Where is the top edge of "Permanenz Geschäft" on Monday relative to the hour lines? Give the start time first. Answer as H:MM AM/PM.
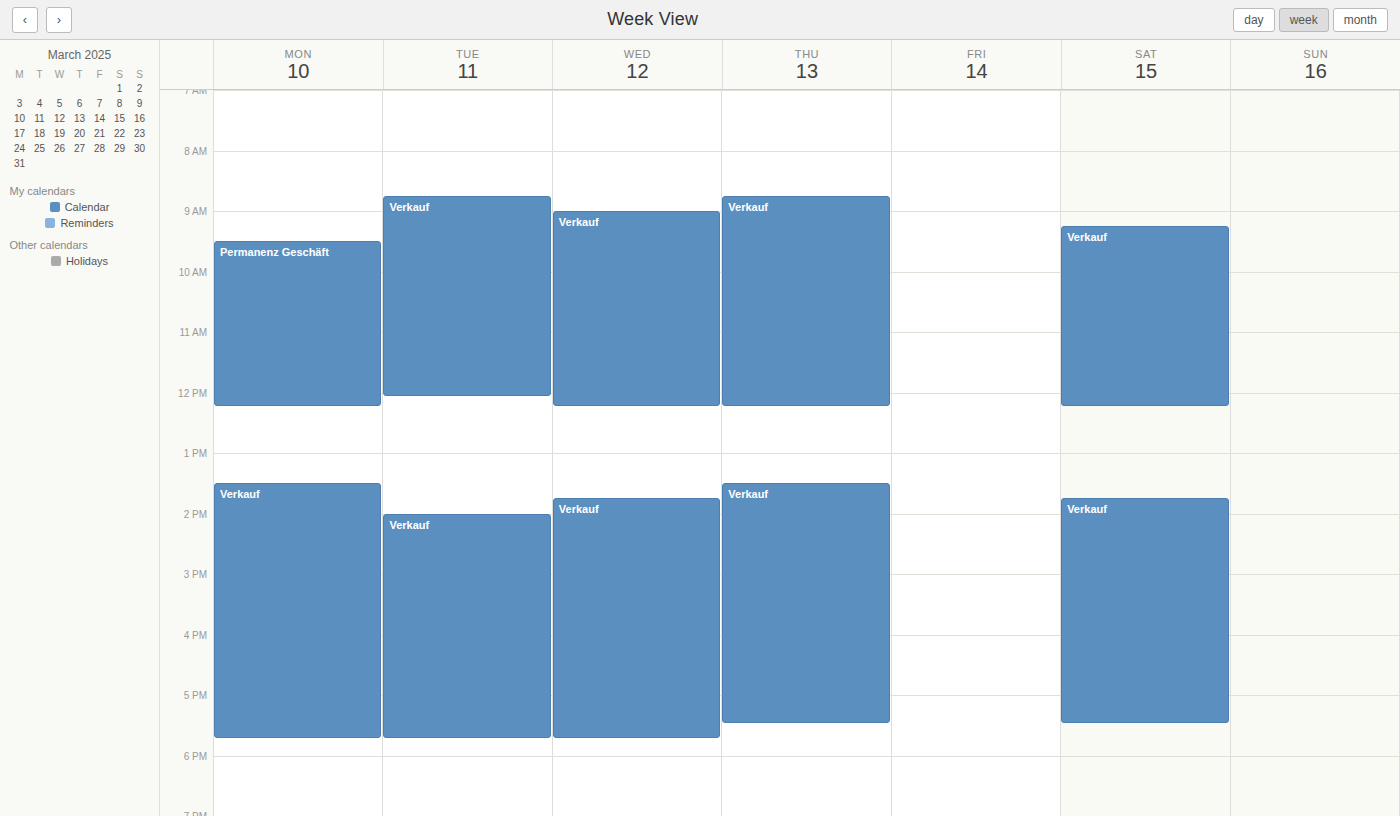
9:30 AM -- halfway between the 9 AM and 10 AM lines.